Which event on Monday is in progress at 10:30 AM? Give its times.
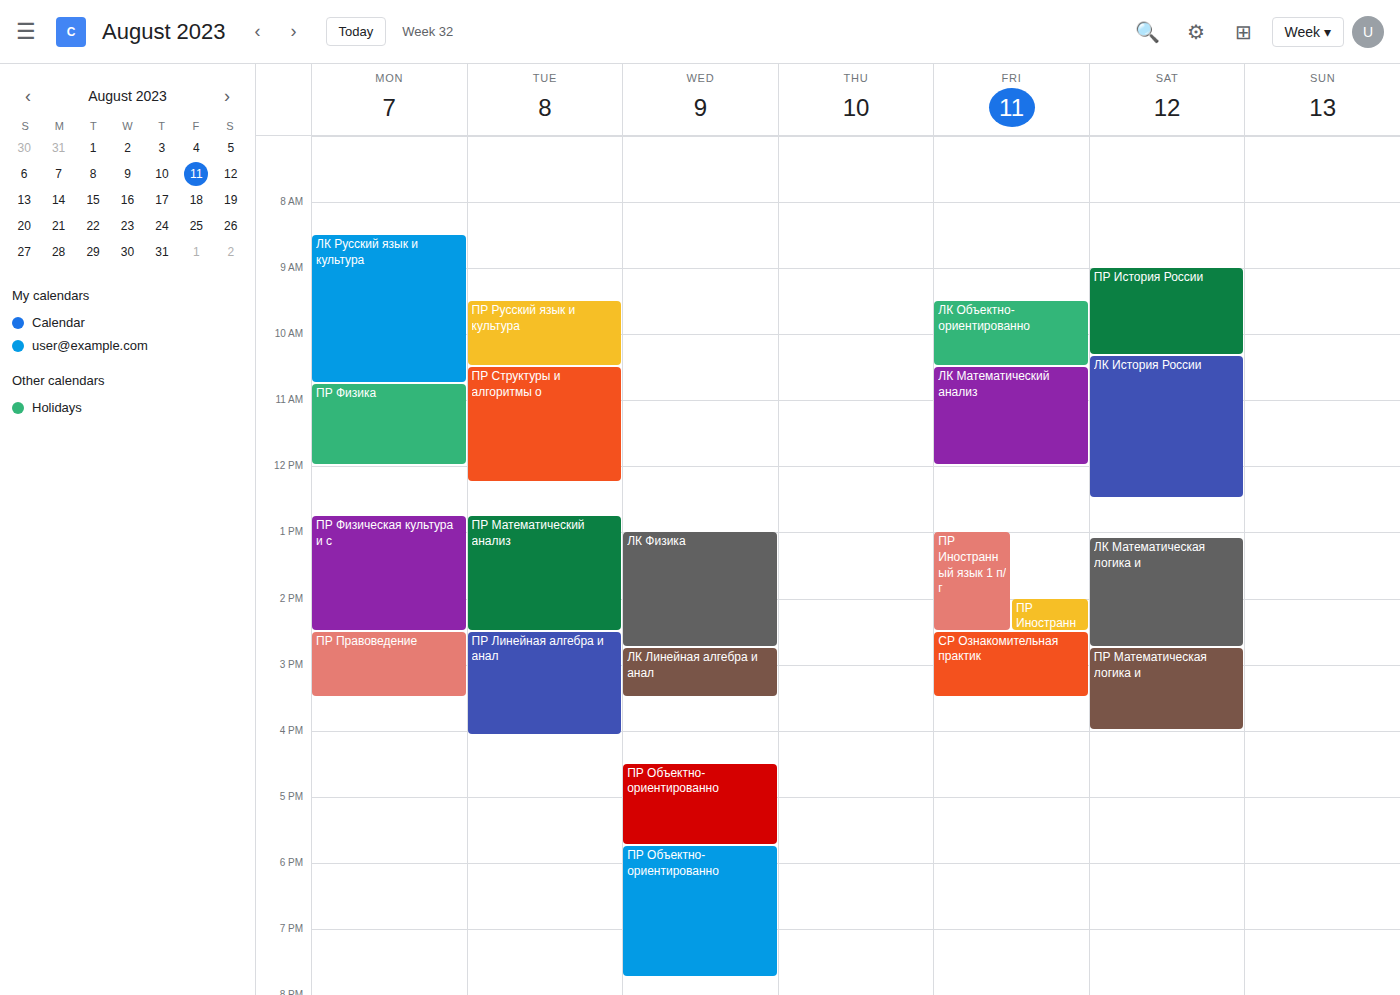
"ЛК Русский язык и культура", 8:30 AM to 10:45 AM